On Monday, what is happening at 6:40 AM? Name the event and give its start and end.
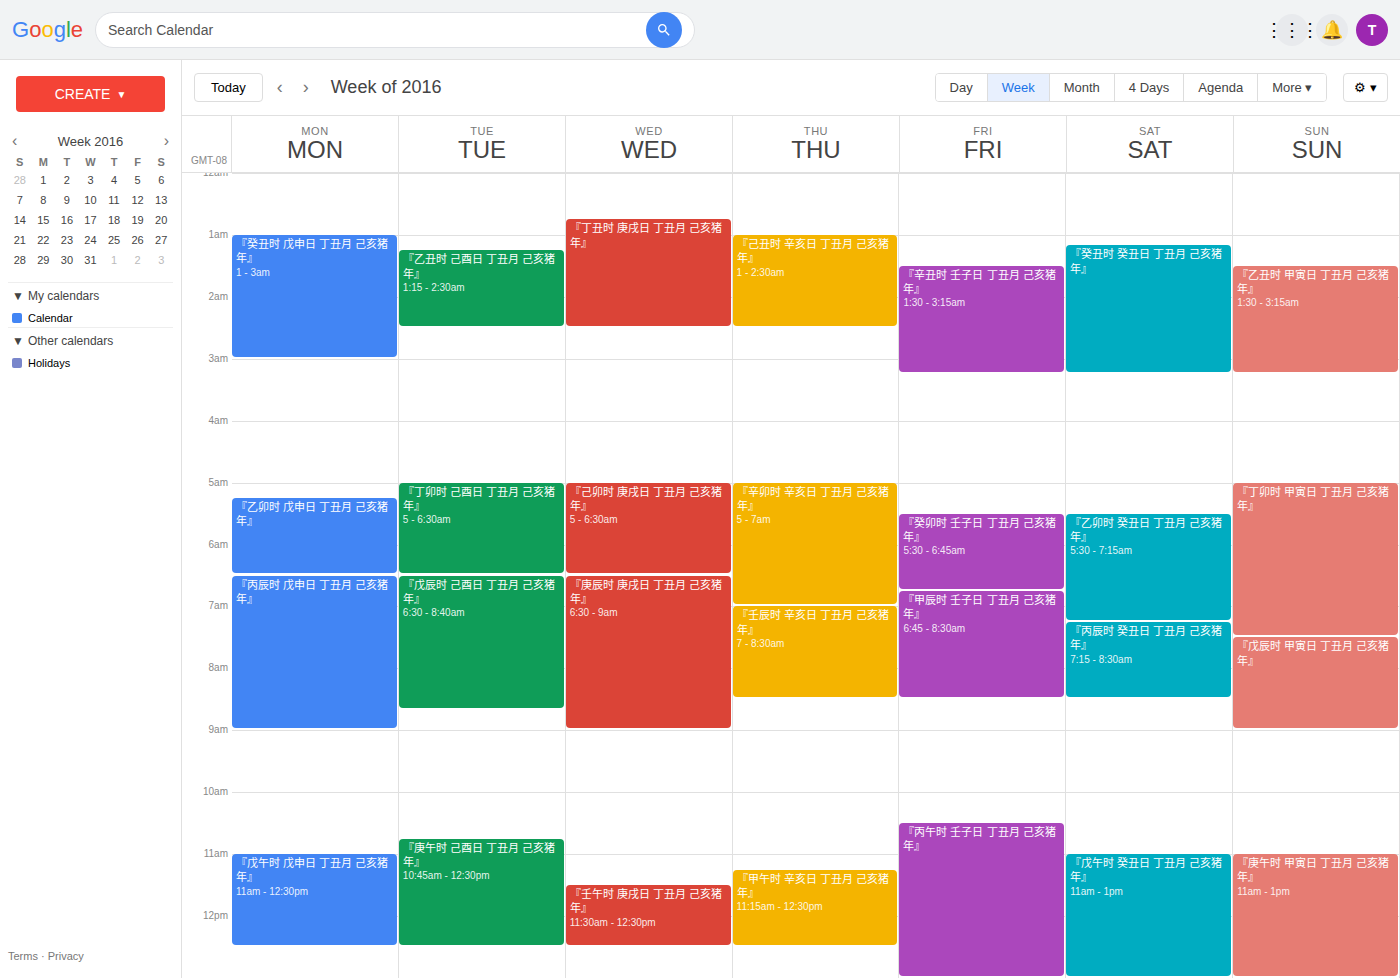
"『丙辰时 戊申日 丁丑月 己亥猪年』", 6:30 AM to 9:00 AM